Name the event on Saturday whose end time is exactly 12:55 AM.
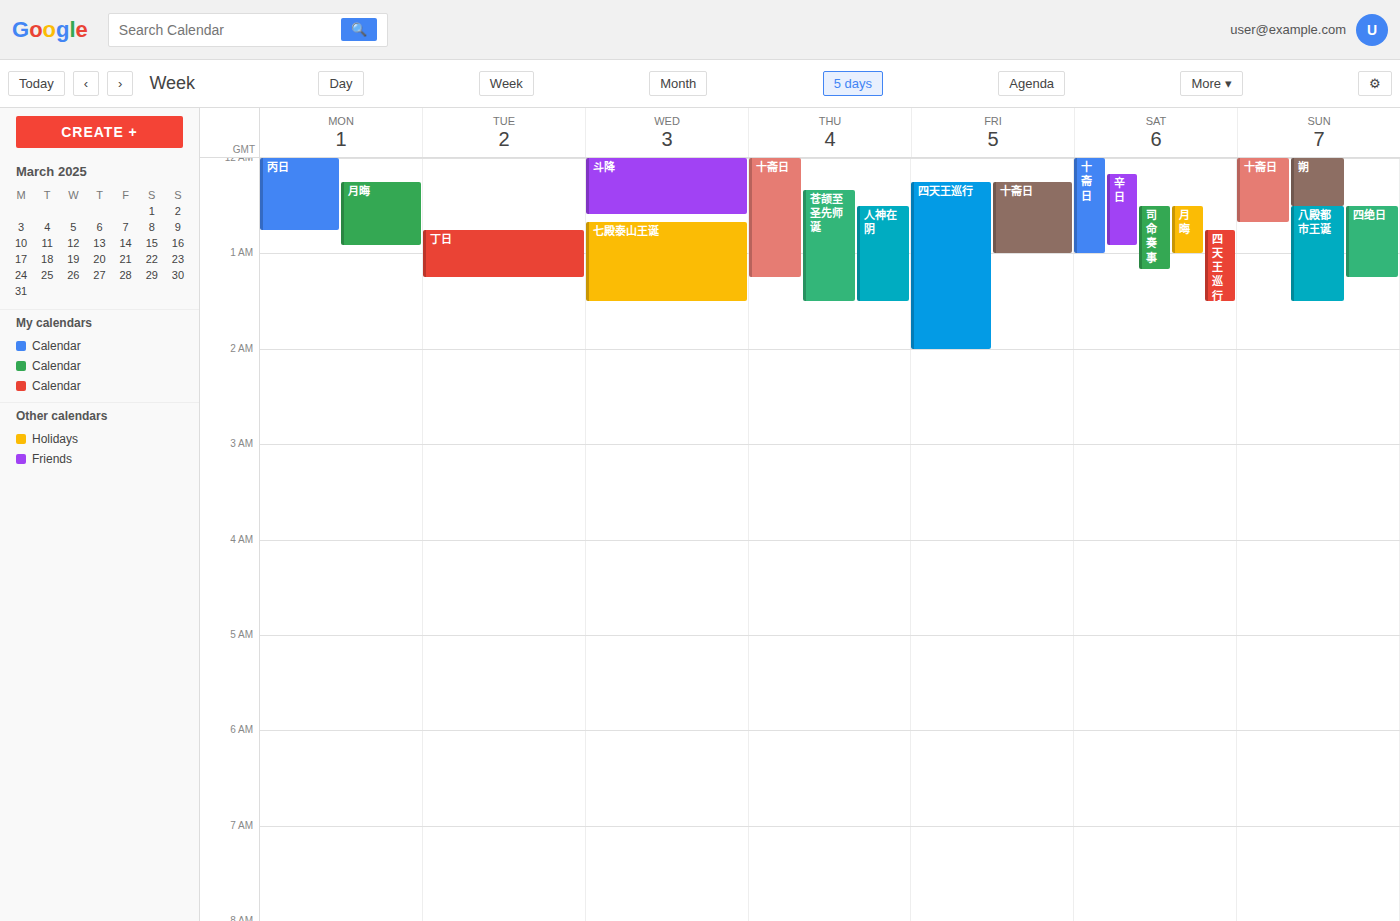
"辛日"